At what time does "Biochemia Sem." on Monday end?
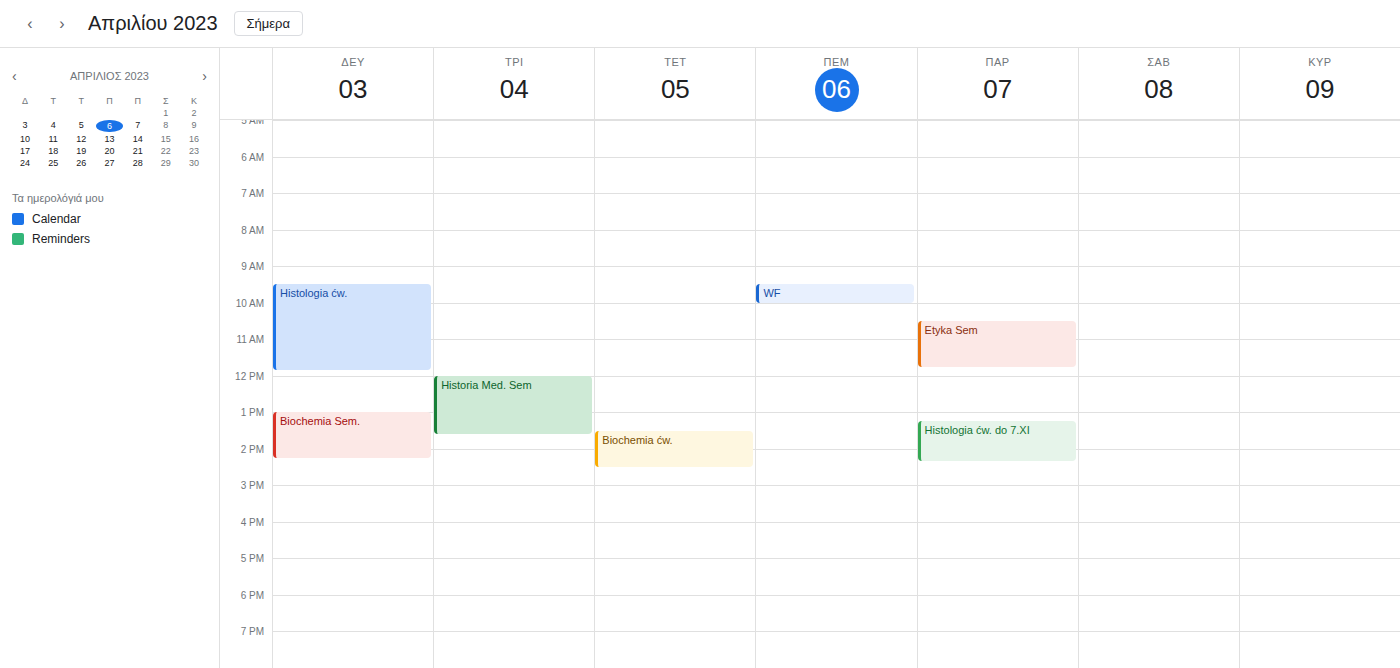
14:15